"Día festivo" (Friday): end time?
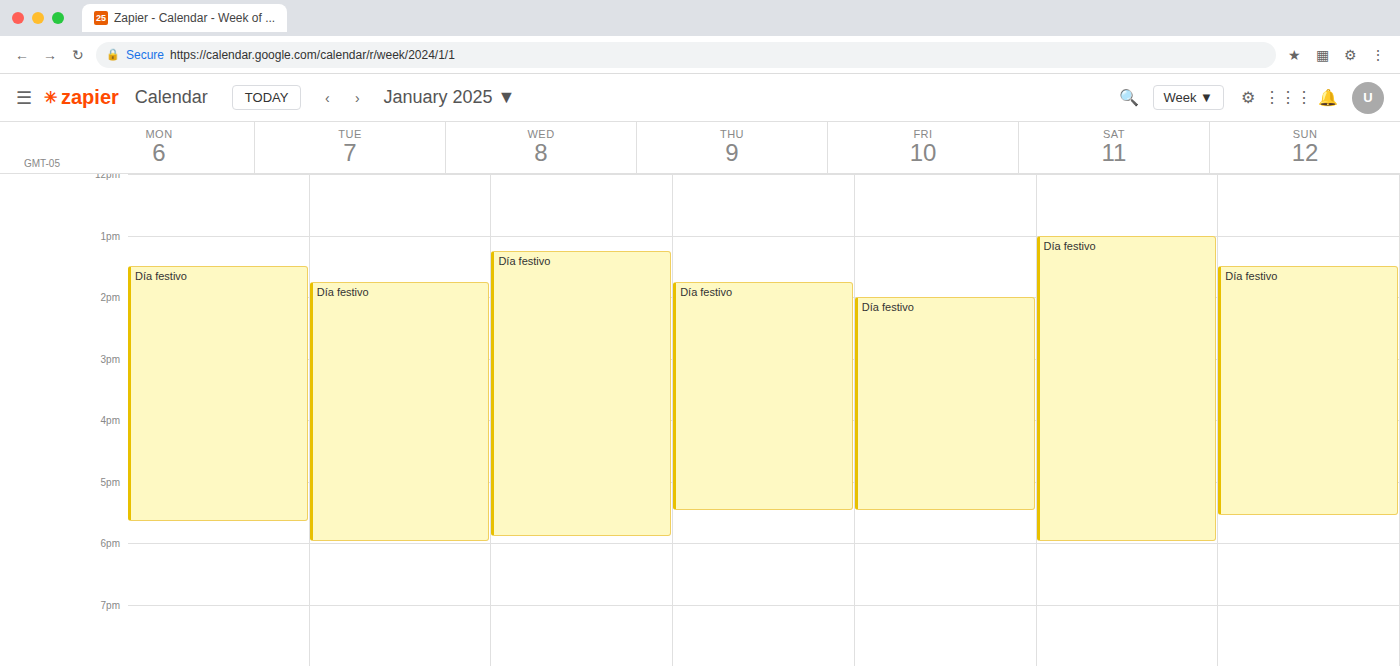
5:30 PM